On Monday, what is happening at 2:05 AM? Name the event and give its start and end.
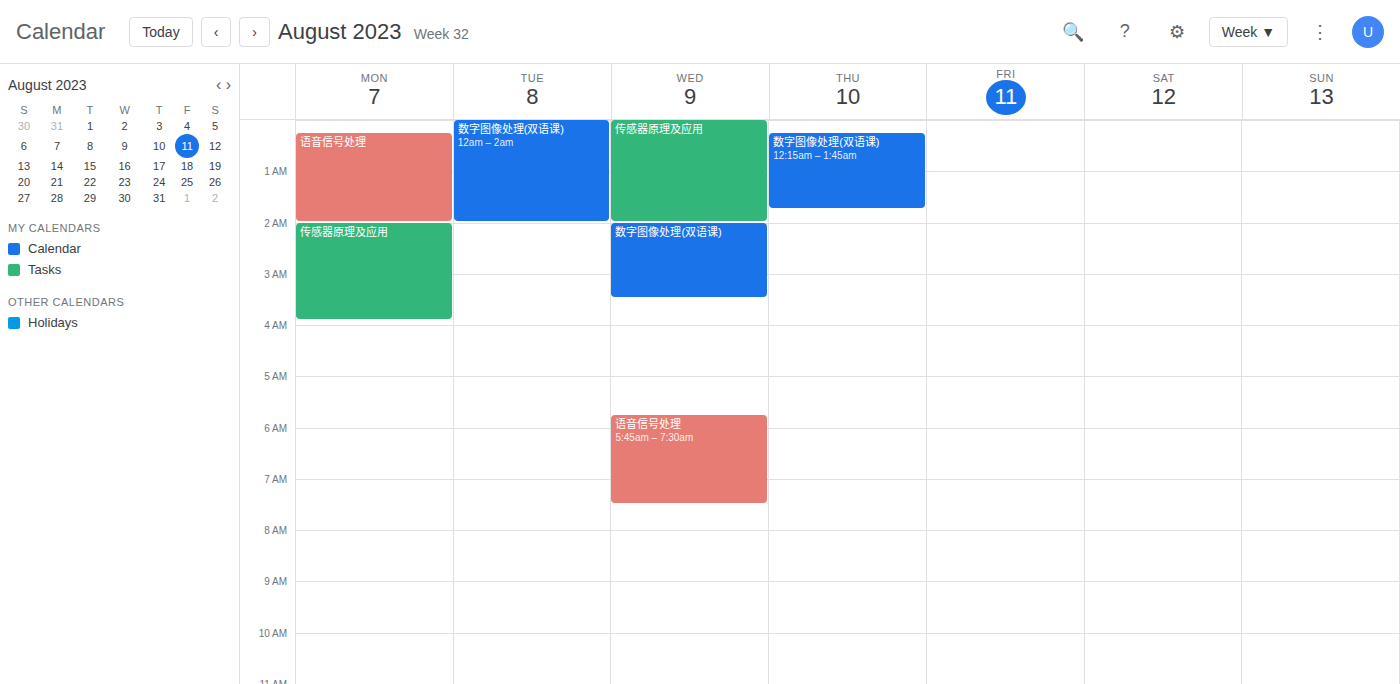
"传感器原理及应用", 2:00 AM to 3:55 AM